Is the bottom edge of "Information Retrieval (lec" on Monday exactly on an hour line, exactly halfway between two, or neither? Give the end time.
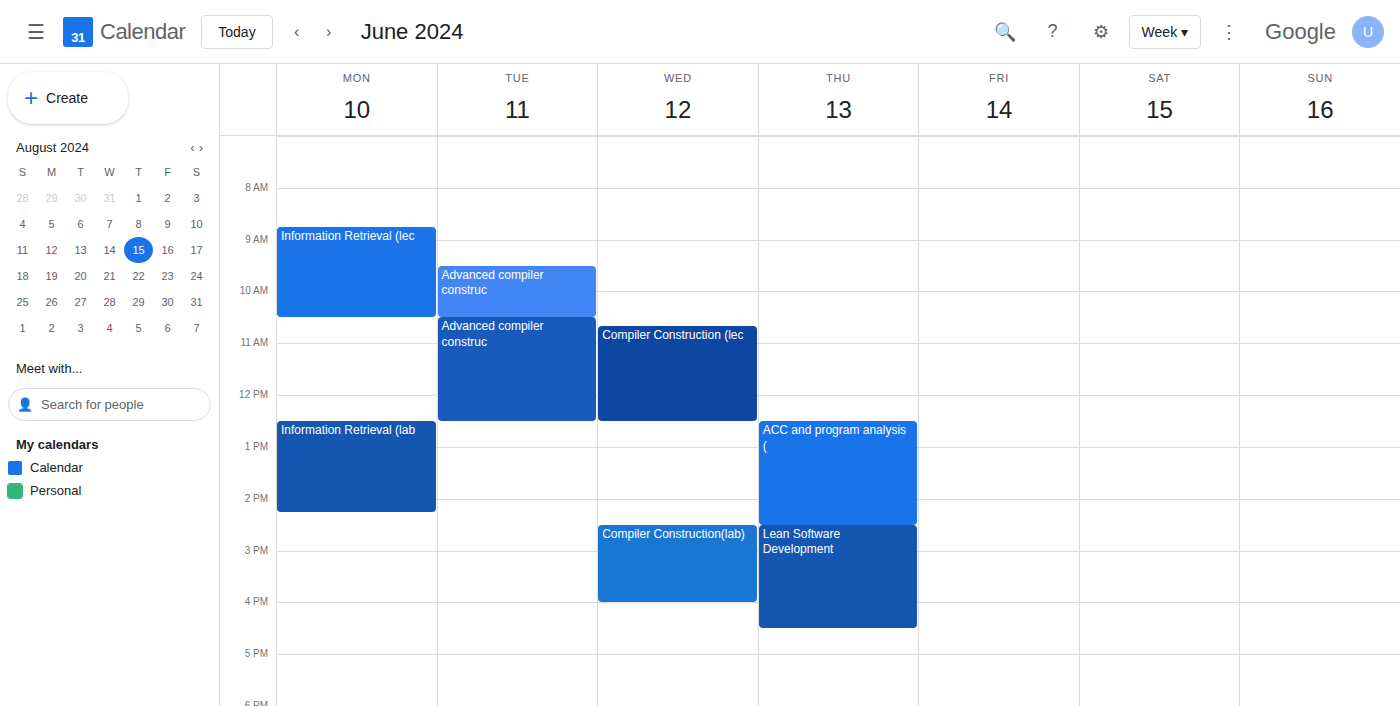
10:30 AM -- halfway between the 10 AM and 11 AM lines.